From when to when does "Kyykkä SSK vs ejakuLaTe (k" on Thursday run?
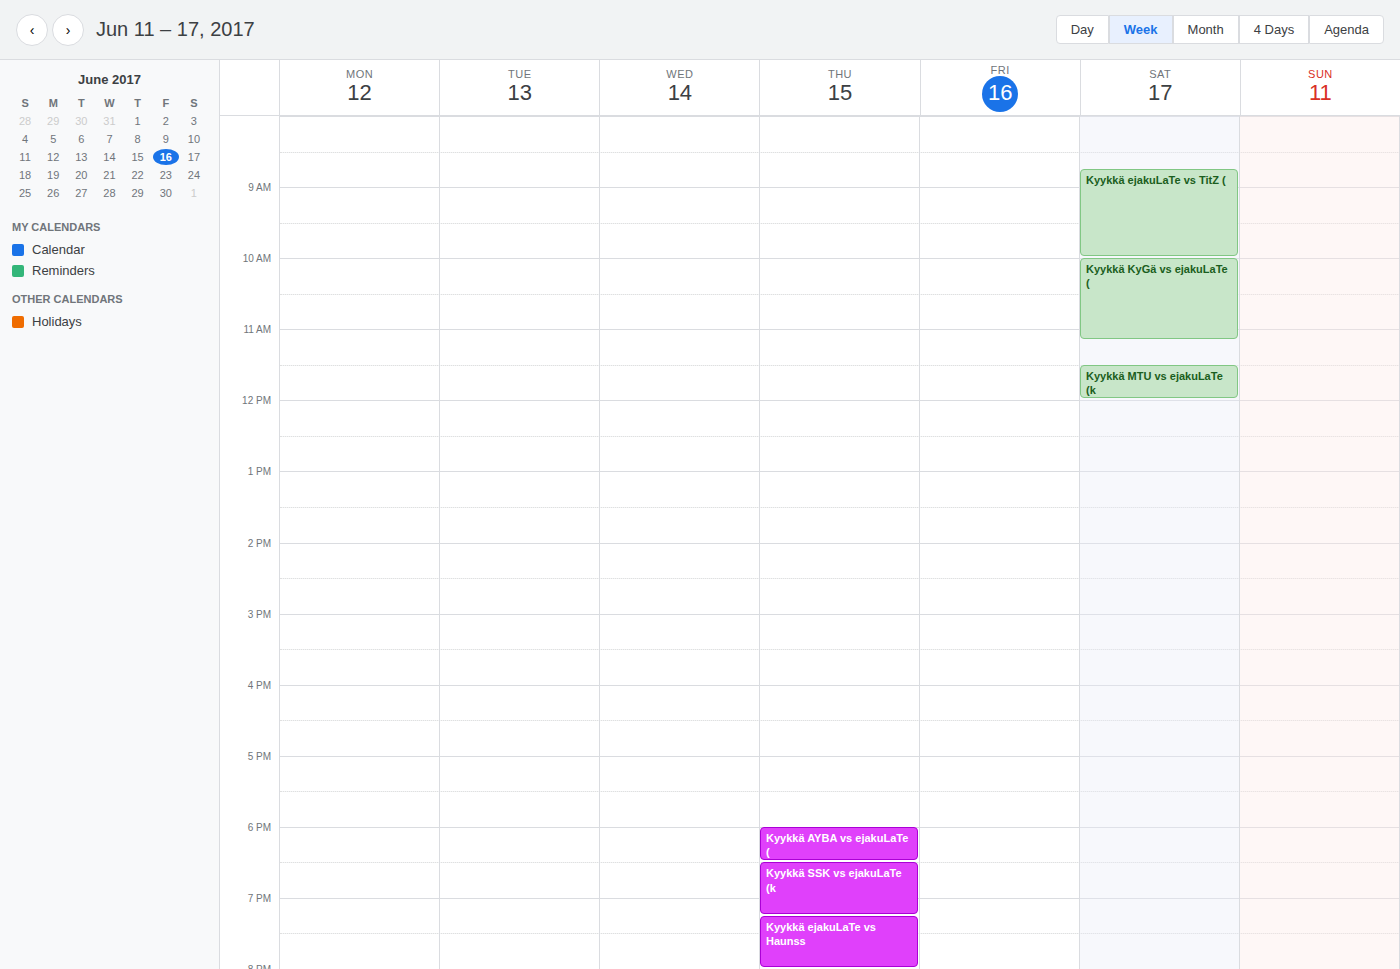
6:30 PM to 7:15 PM